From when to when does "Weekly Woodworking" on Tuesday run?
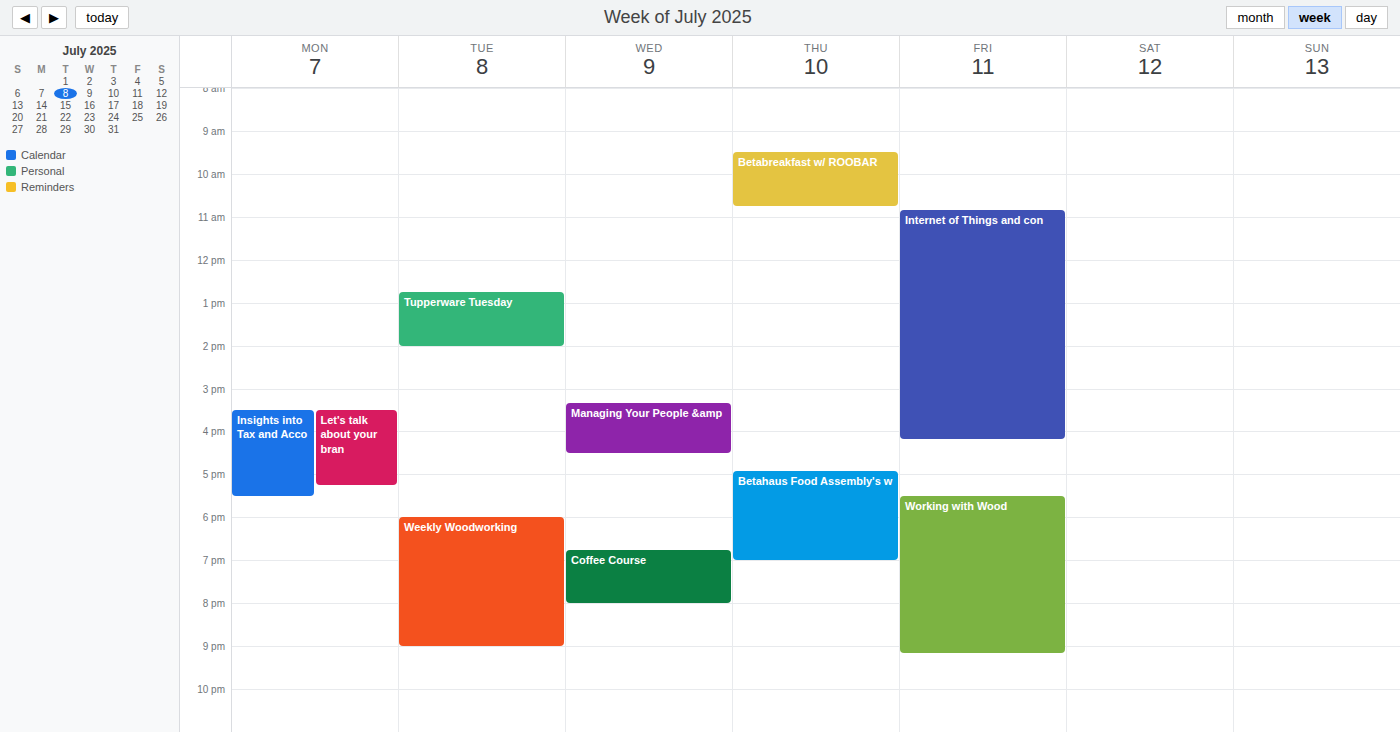
18:00 to 21:00